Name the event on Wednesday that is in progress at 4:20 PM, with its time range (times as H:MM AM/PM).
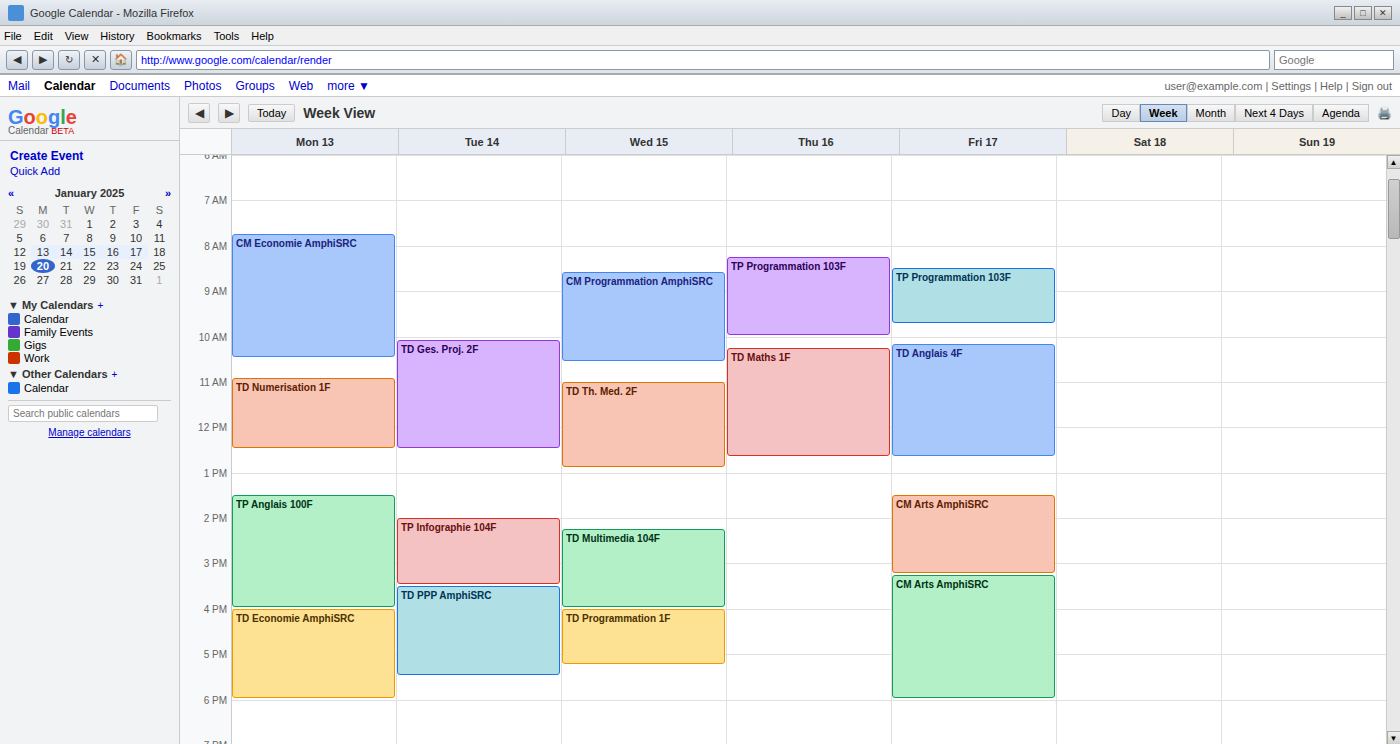
"TD Programmation 1F", 4:00 PM to 5:15 PM